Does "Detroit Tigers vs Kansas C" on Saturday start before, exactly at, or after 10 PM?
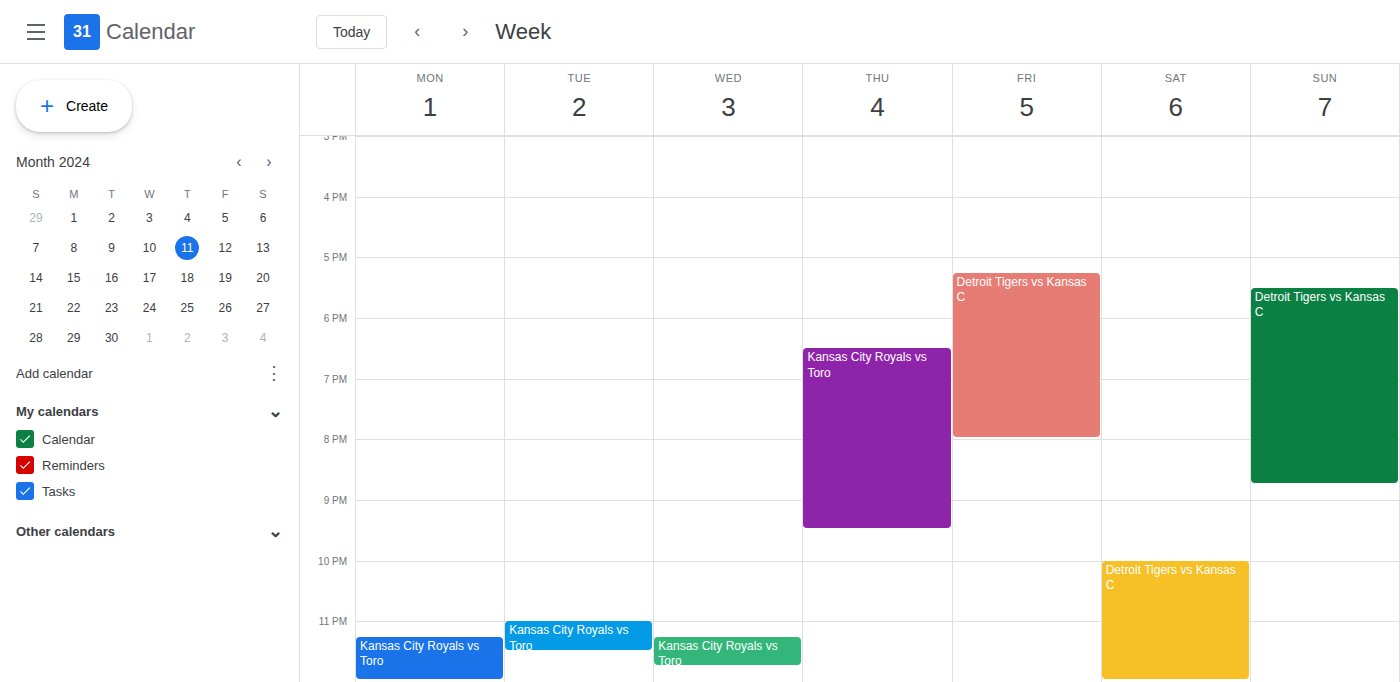
10:00 PM -- exactly at 10 PM, on the 10 PM line.